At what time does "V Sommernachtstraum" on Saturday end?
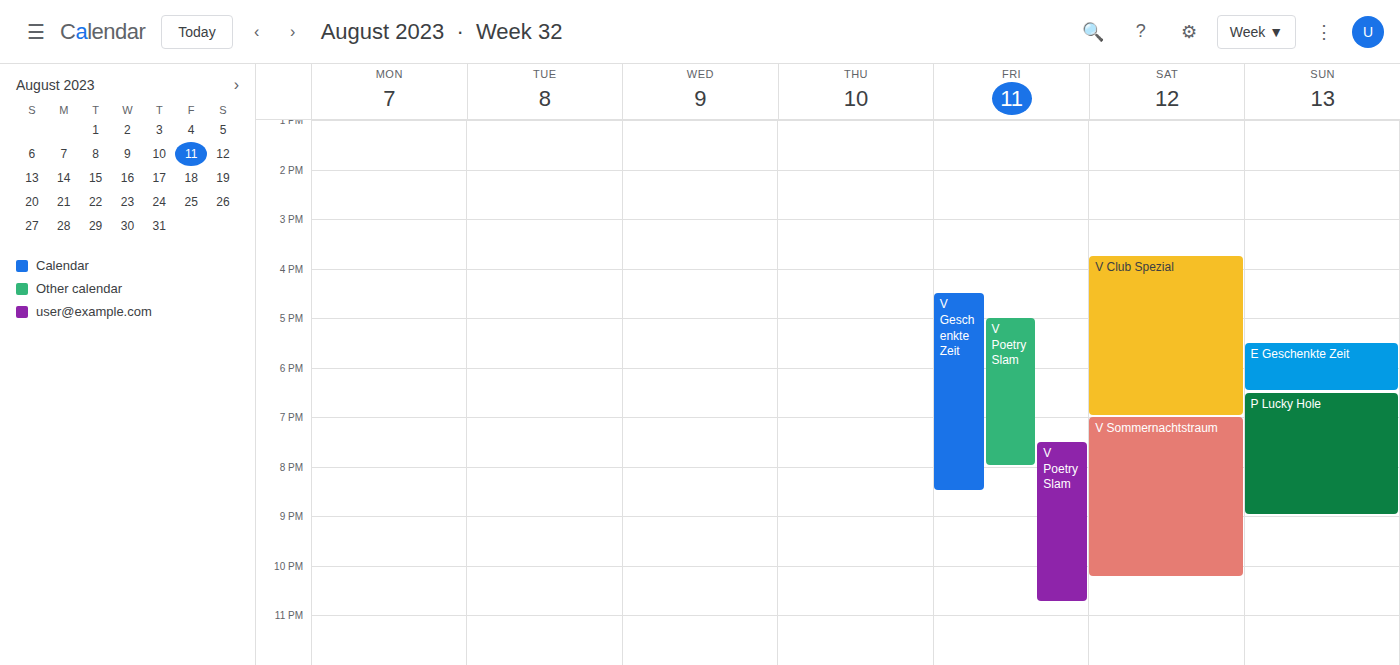
10:15 PM